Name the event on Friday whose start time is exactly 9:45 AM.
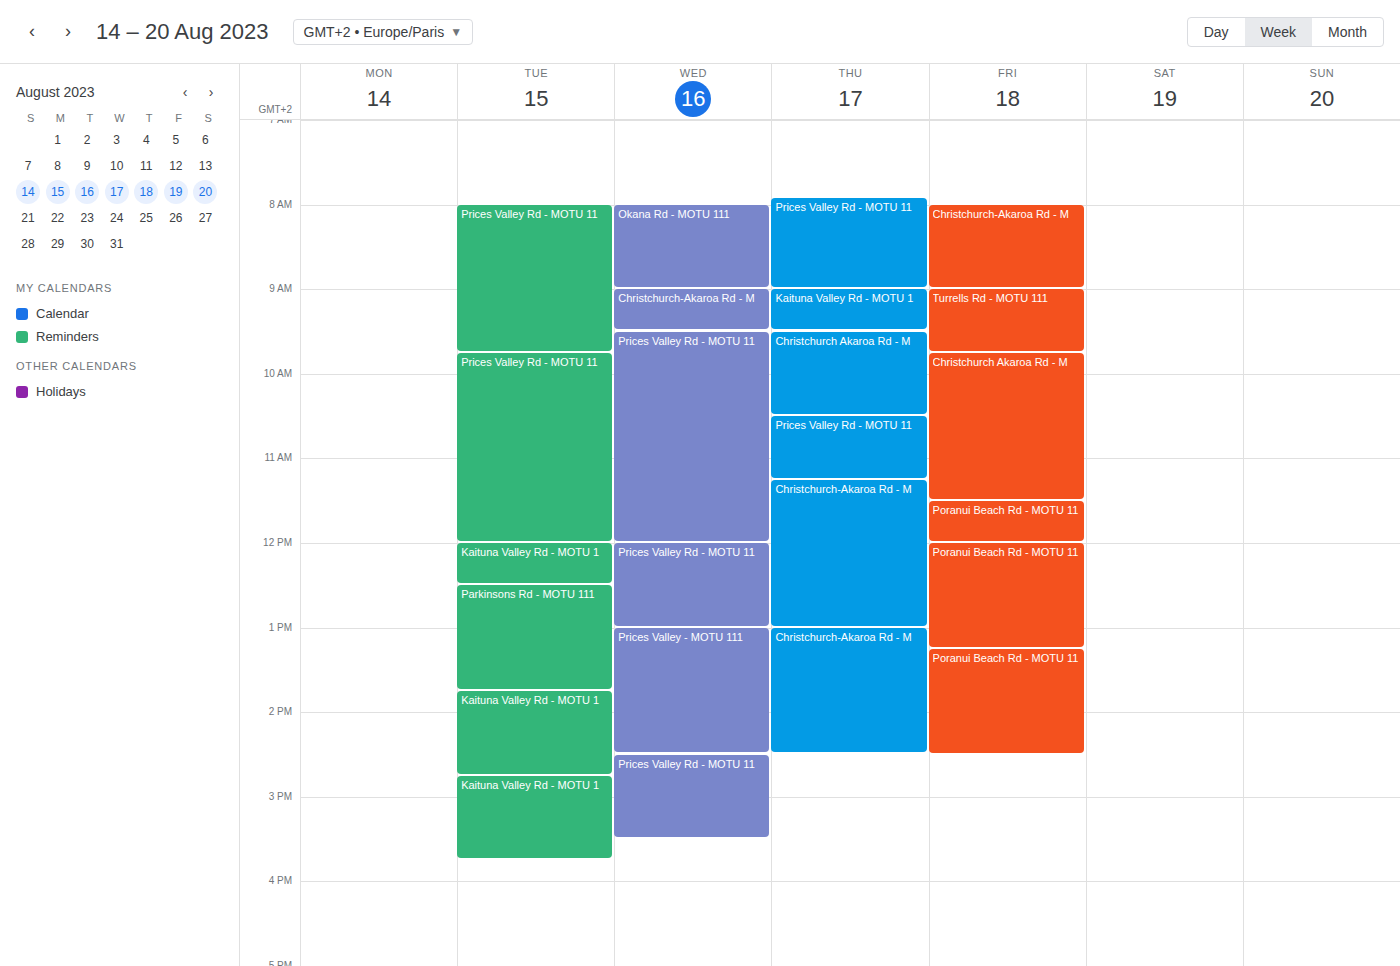
"Christchurch Akaroa Rd - M"